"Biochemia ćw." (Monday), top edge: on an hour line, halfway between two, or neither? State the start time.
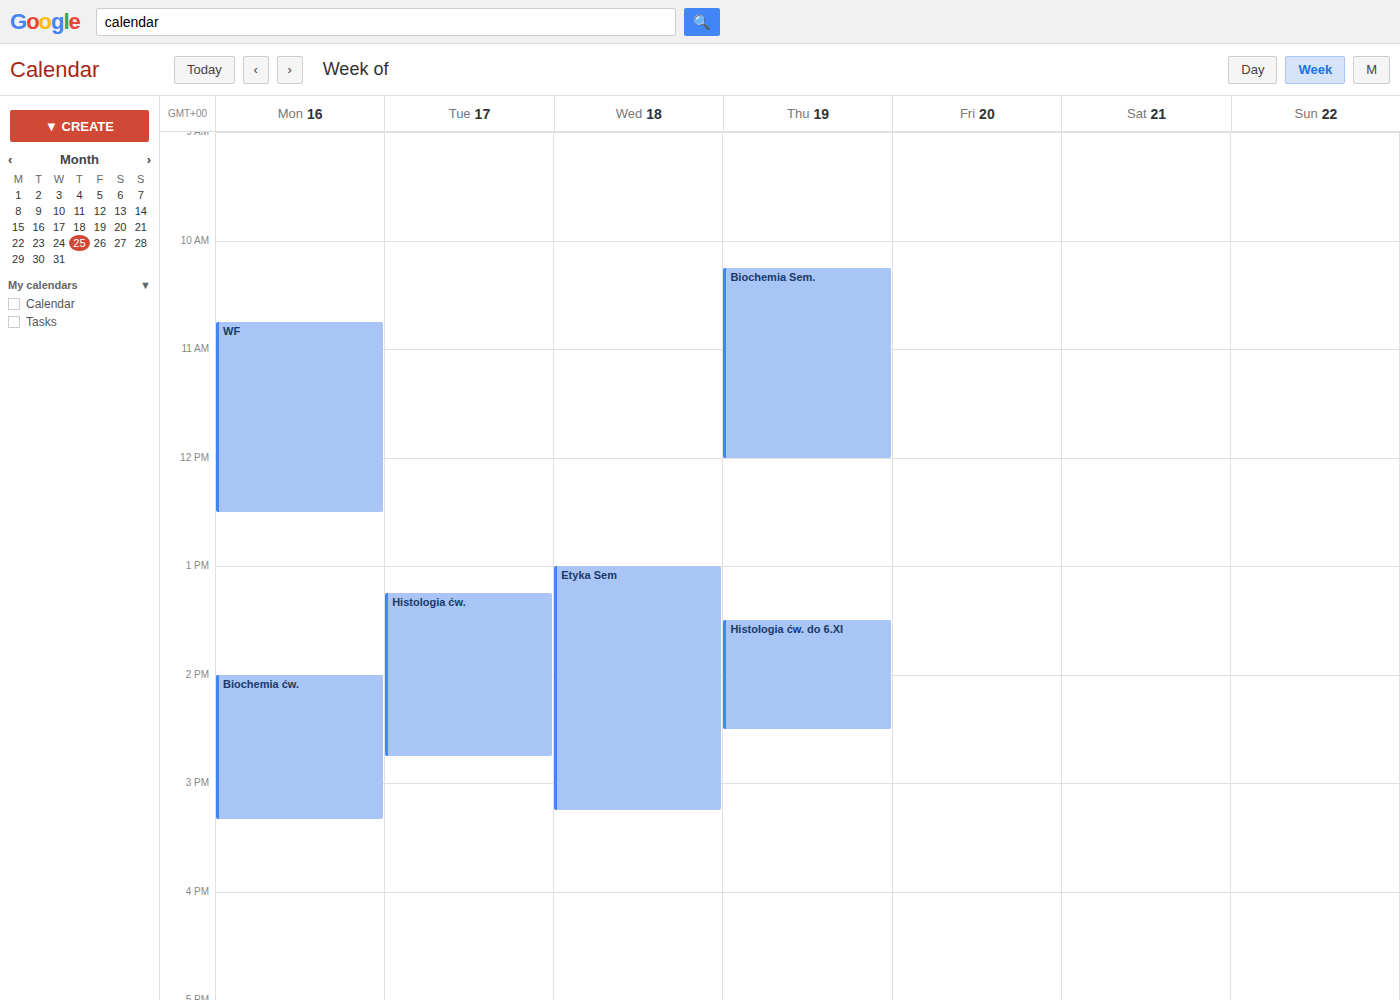
2:00 PM -- exactly on the 2 PM line.